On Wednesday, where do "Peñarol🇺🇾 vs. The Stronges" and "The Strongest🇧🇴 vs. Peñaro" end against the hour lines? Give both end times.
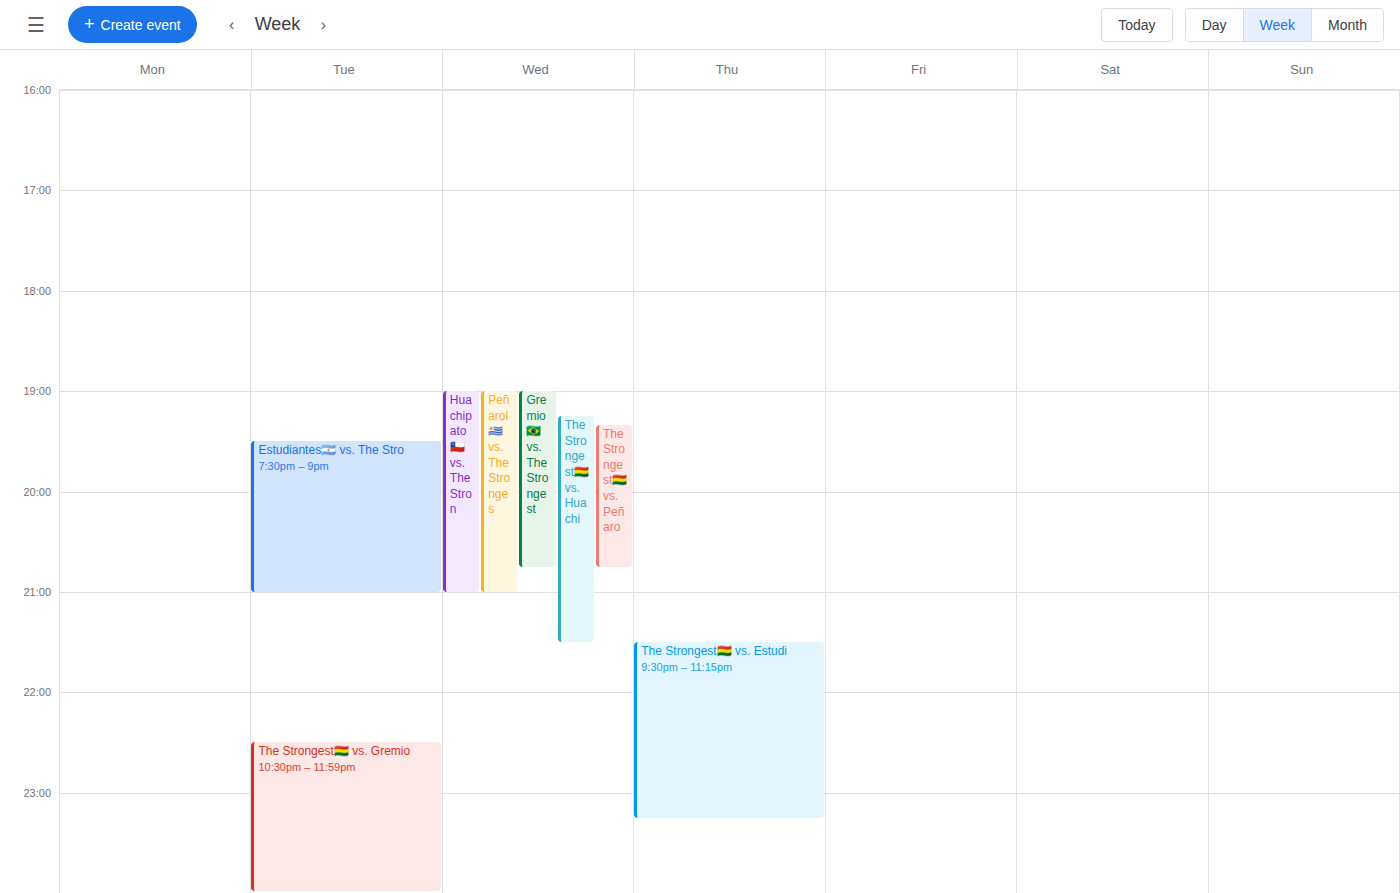
"Peñarol🇺🇾 vs. The Stronges": 9:00 PM, exactly on the 9 PM line. "The Strongest🇧🇴 vs. Peñaro": 8:45 PM, neither: three quarters of the way from the 8 PM line to the 9 PM line.